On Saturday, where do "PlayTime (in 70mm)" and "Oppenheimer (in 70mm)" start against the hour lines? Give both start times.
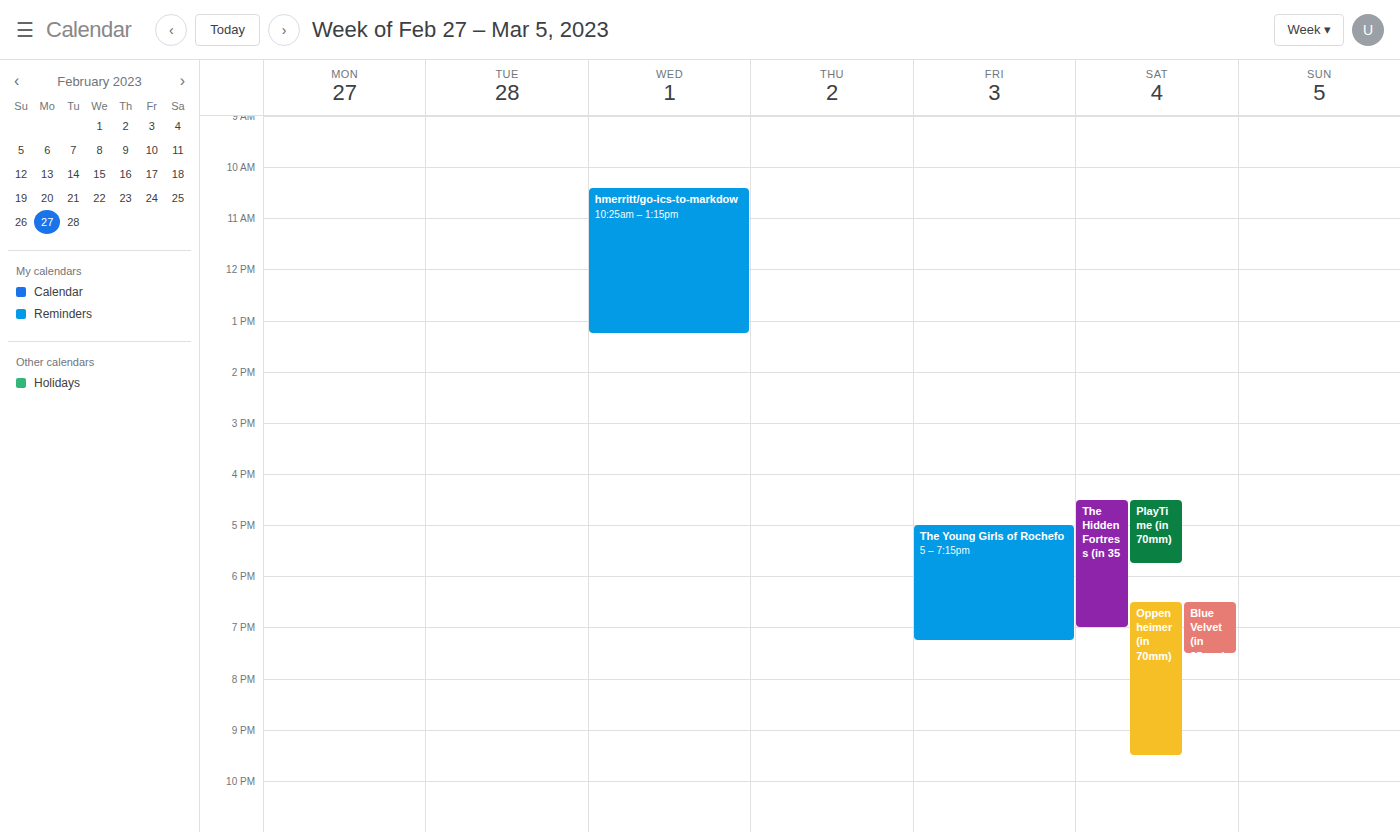
"PlayTime (in 70mm)": 4:30 PM, halfway between the 4 PM and 5 PM lines. "Oppenheimer (in 70mm)": 6:30 PM, halfway between the 6 PM and 7 PM lines.